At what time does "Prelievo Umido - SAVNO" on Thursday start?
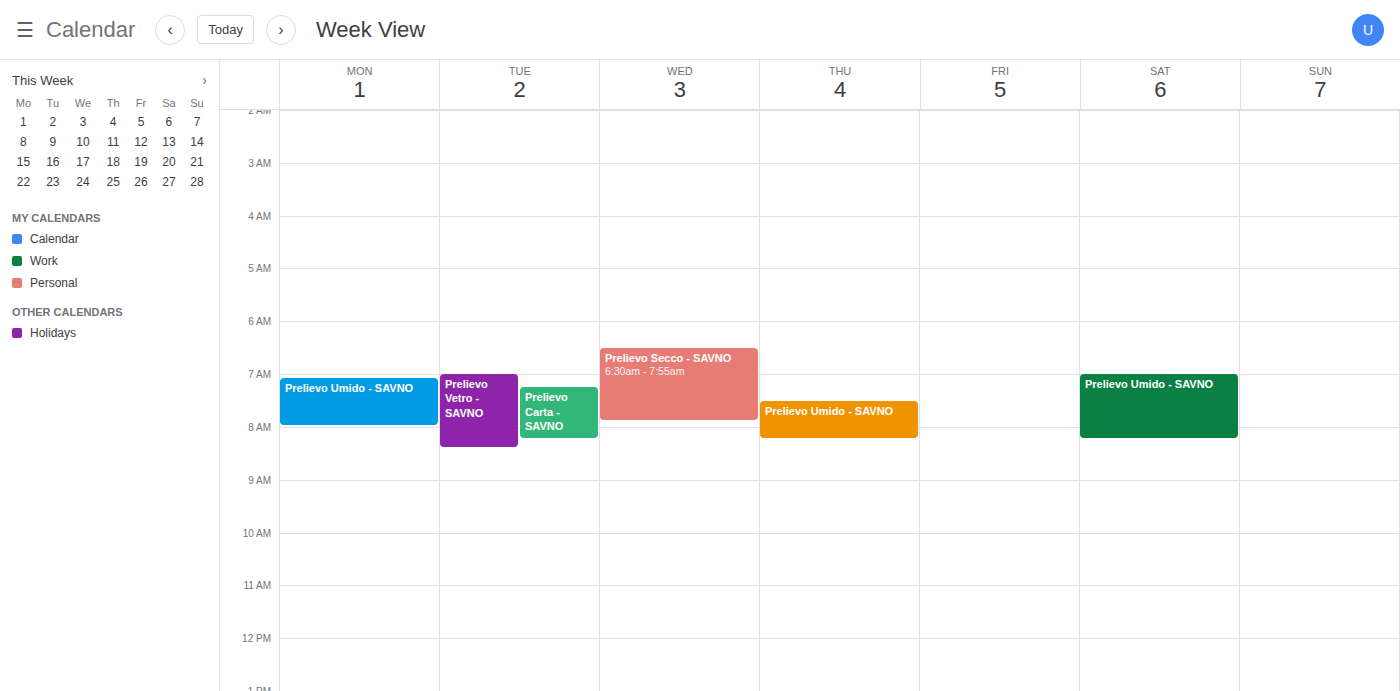
7:30 AM